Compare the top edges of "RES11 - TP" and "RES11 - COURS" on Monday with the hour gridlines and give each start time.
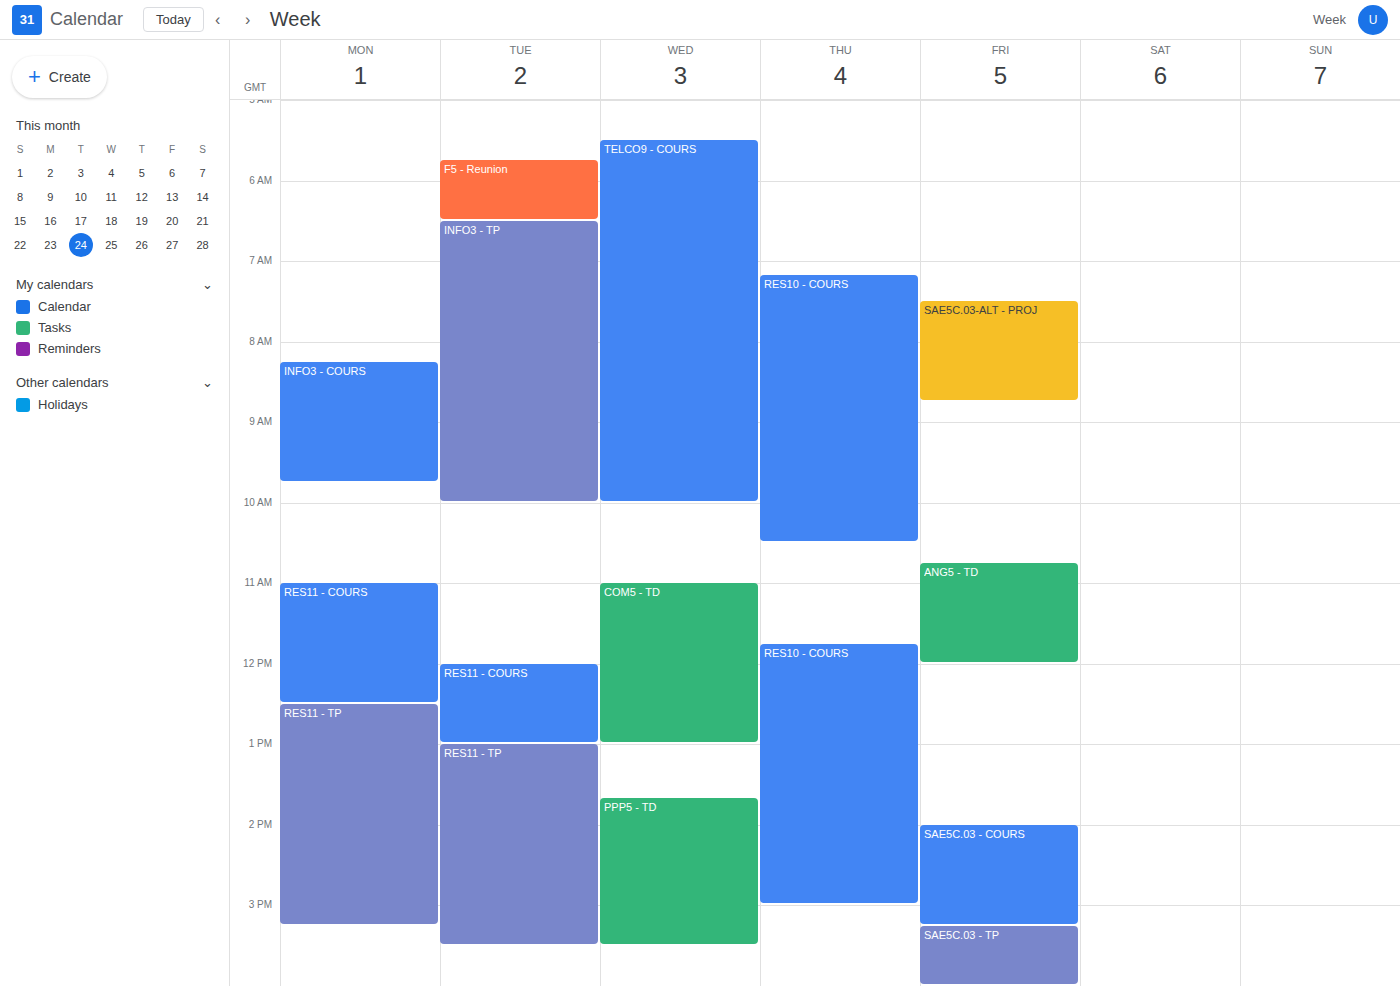
"RES11 - TP": 12:30 PM, halfway between the 12 PM and 1 PM lines. "RES11 - COURS": 11:00 AM, exactly on the 11 AM line.